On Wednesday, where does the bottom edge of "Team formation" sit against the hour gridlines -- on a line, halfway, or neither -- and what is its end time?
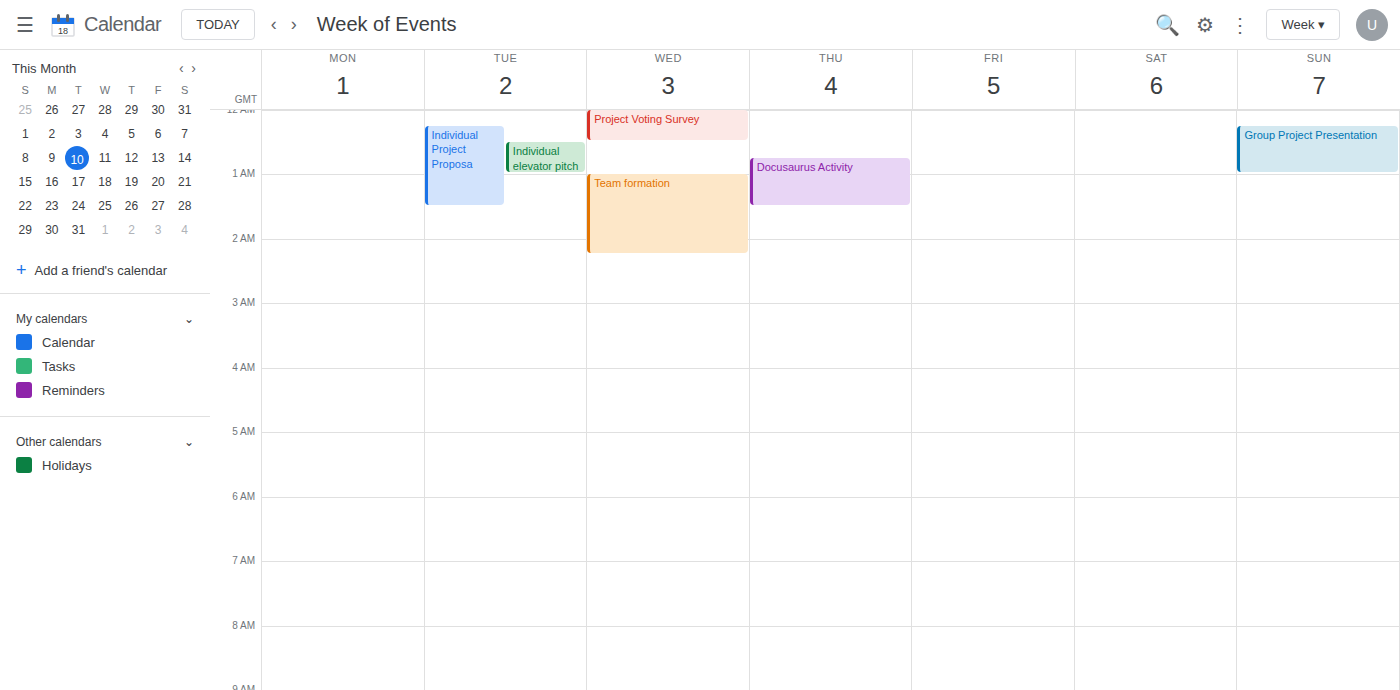
02:15 -- neither: a quarter of the way from the 02:00 line to the 03:00 line.